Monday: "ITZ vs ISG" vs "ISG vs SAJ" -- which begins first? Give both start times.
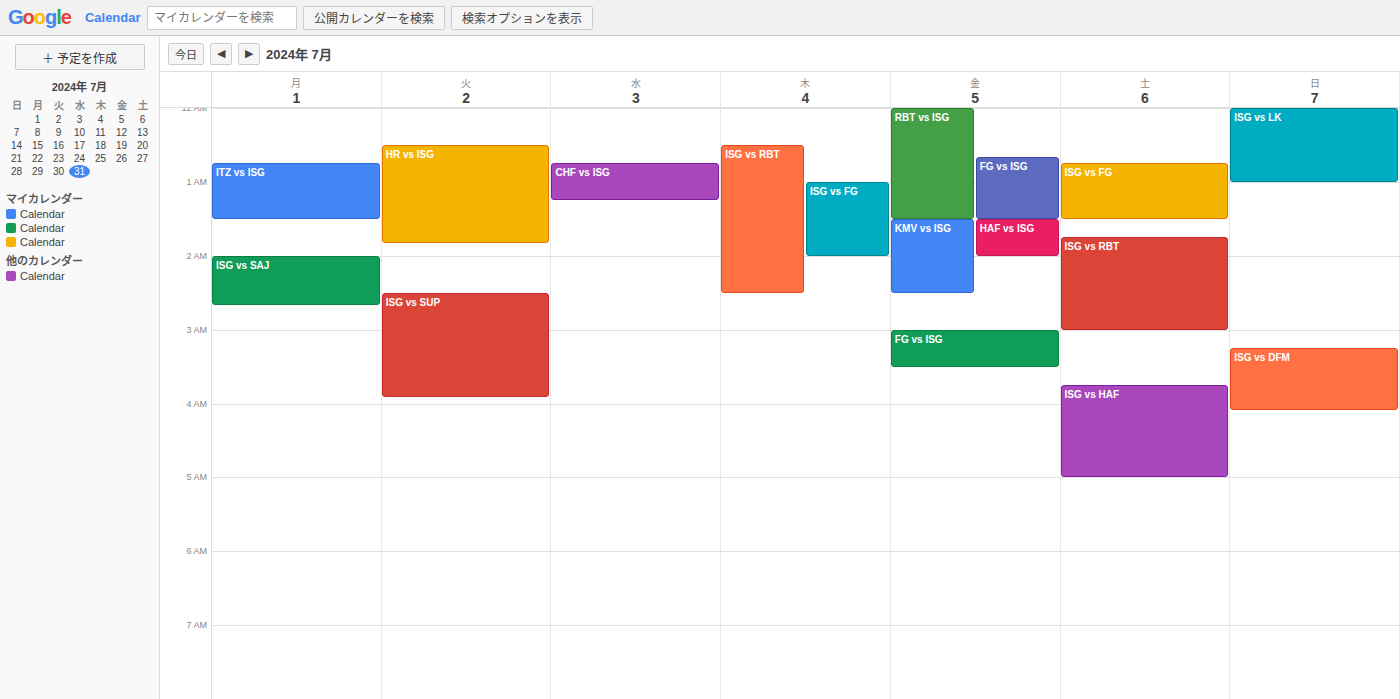
"ITZ vs ISG" 12:45 AM; "ISG vs SAJ" 2:00 AM.